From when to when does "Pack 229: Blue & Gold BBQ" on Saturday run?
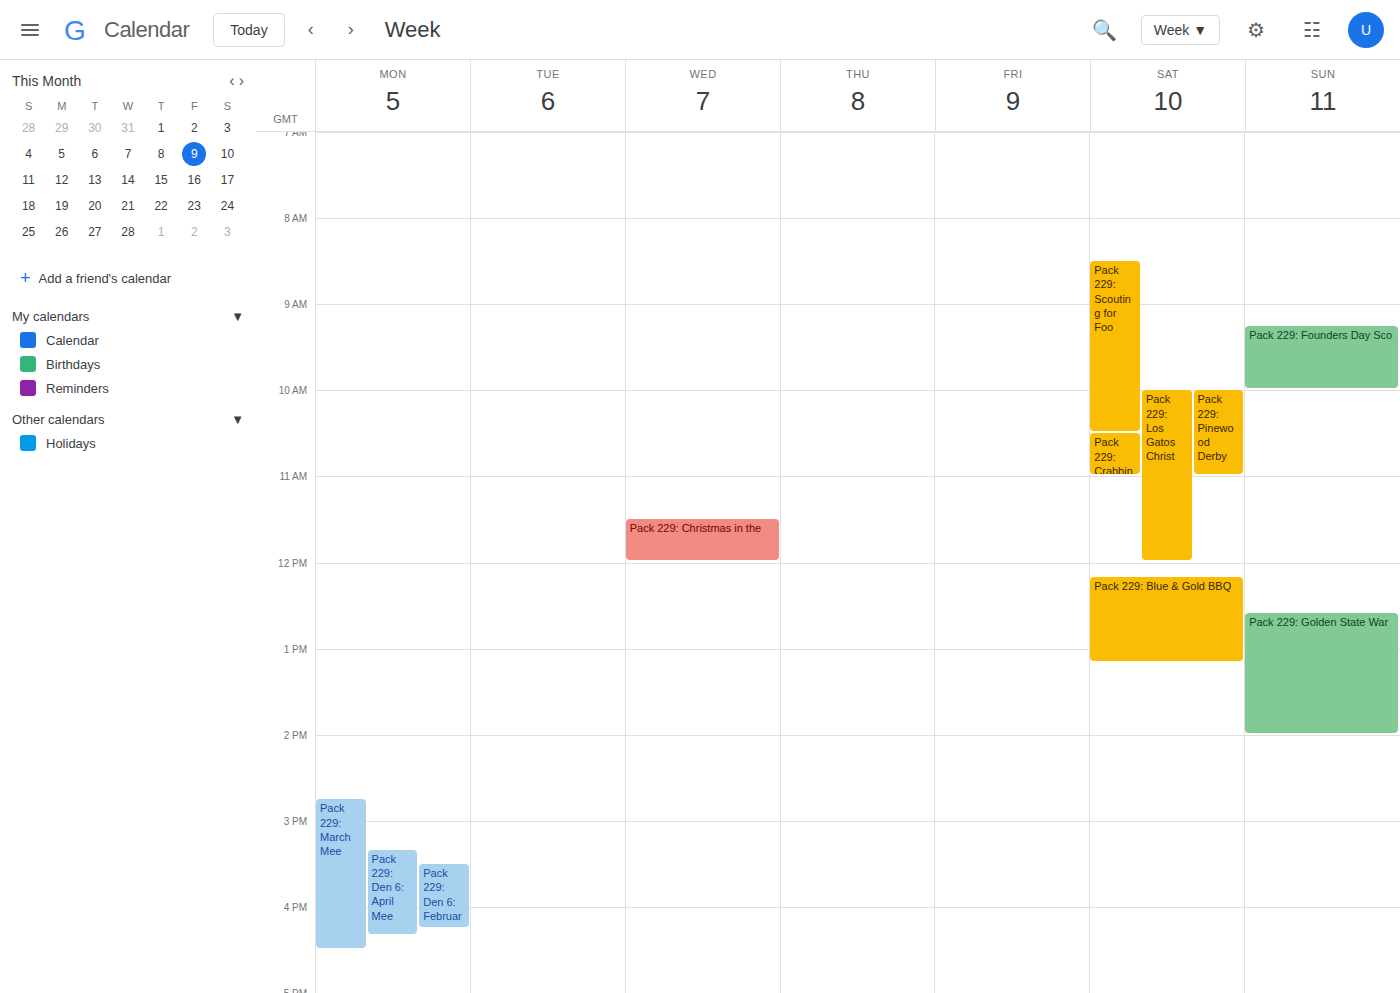
12:10 to 13:10